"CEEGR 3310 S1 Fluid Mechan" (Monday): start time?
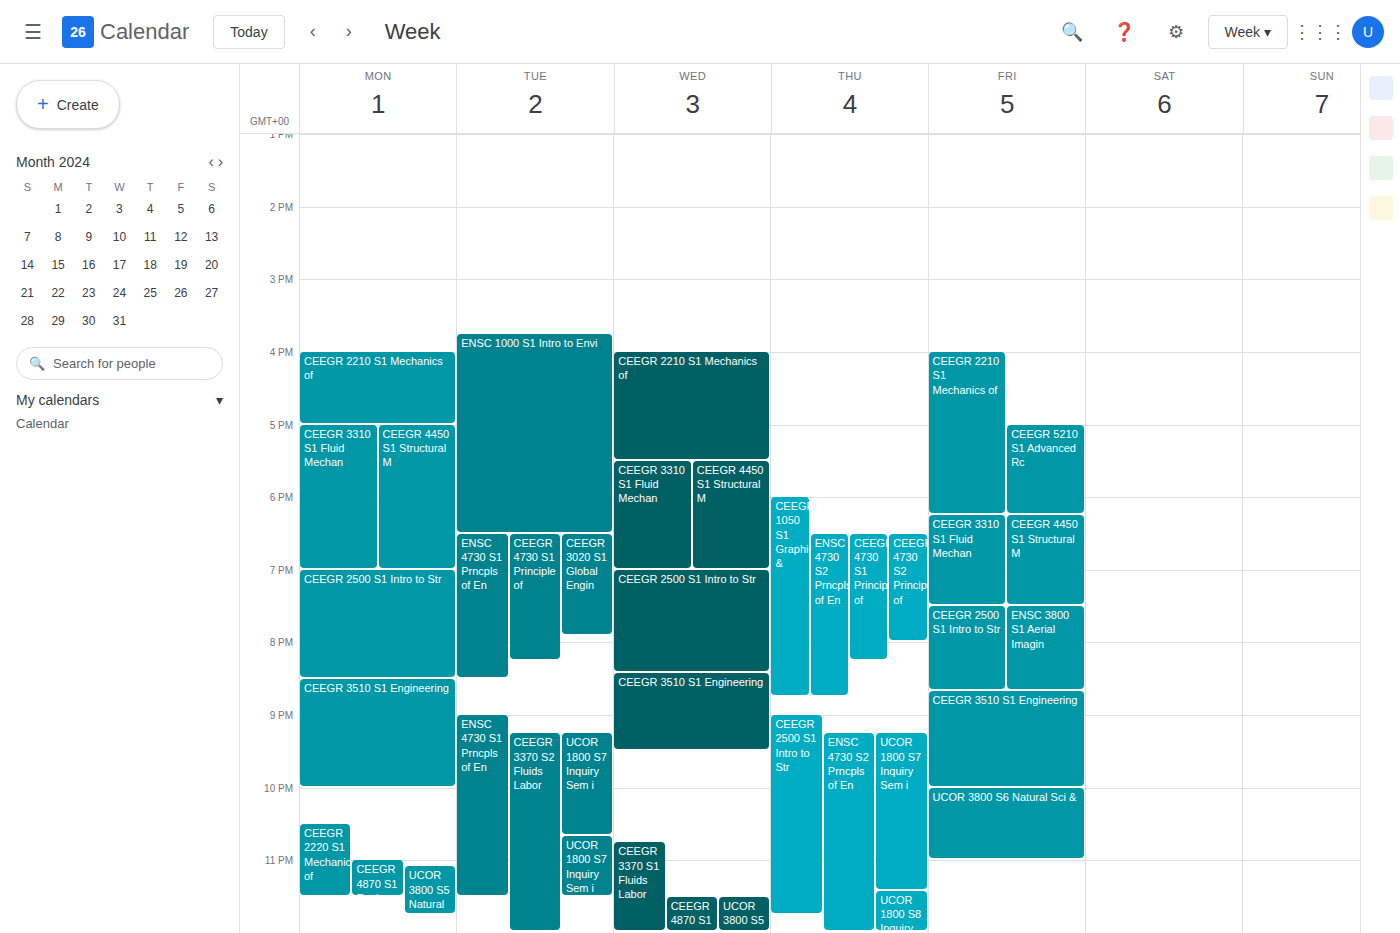
5:00 PM